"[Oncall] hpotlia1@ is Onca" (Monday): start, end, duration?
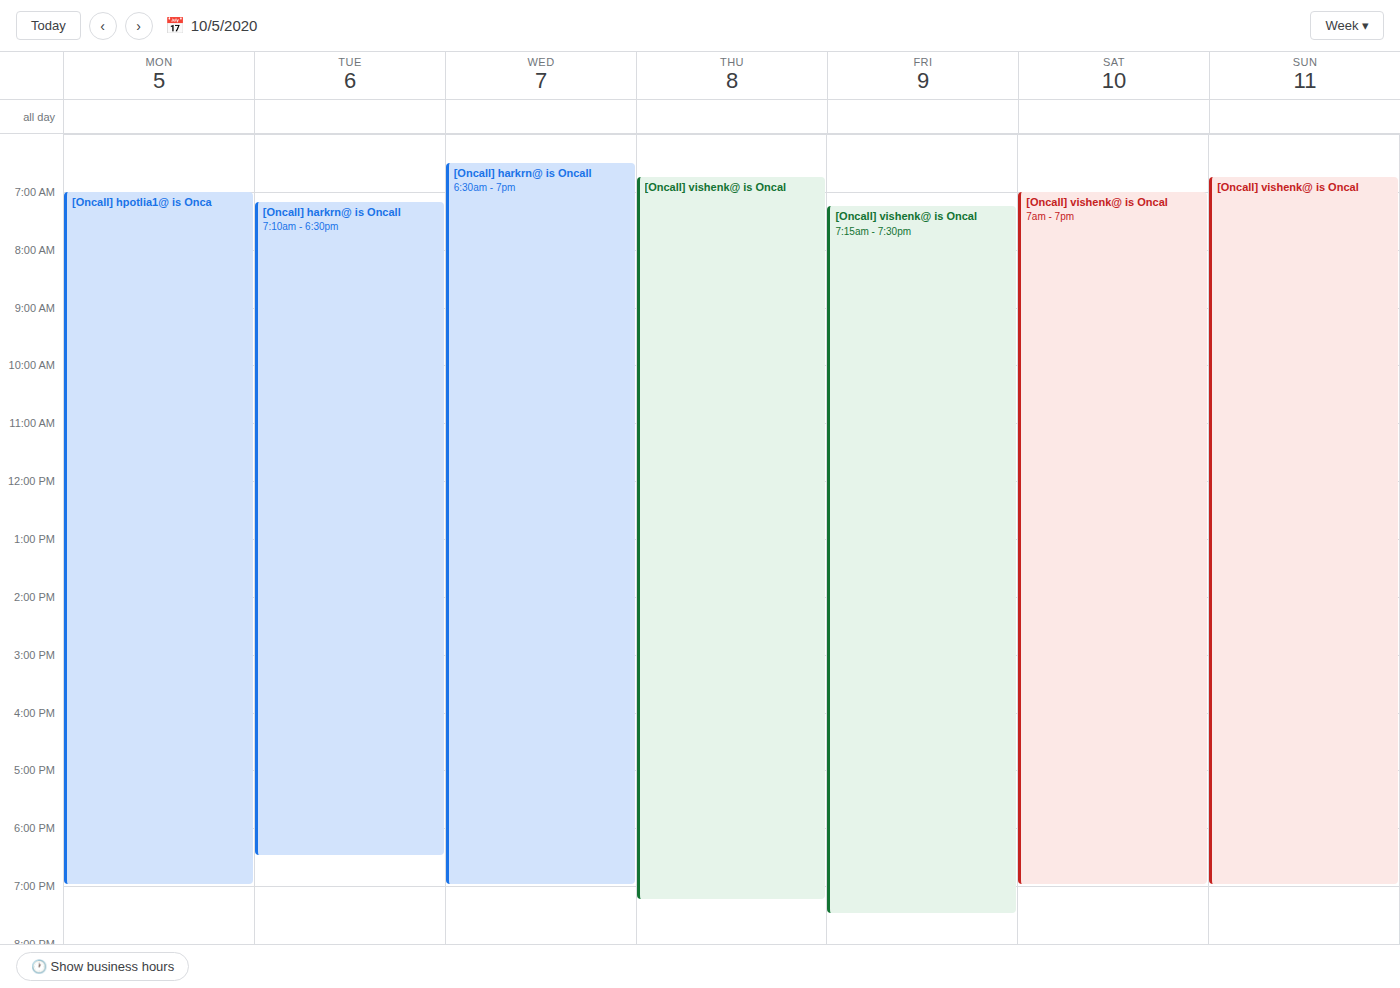
7:00 AM to 7:00 PM, 12 hours